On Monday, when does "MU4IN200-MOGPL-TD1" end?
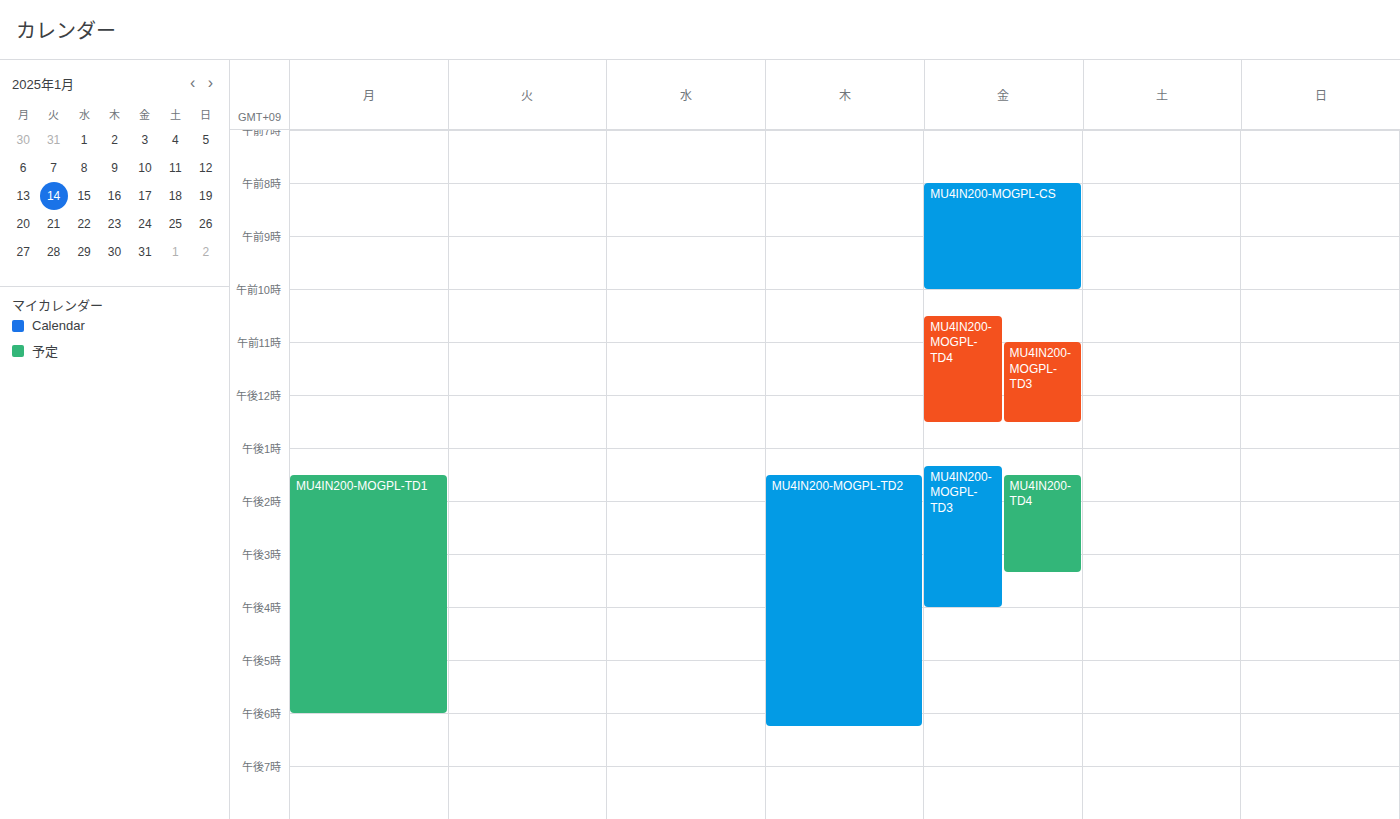
18:00